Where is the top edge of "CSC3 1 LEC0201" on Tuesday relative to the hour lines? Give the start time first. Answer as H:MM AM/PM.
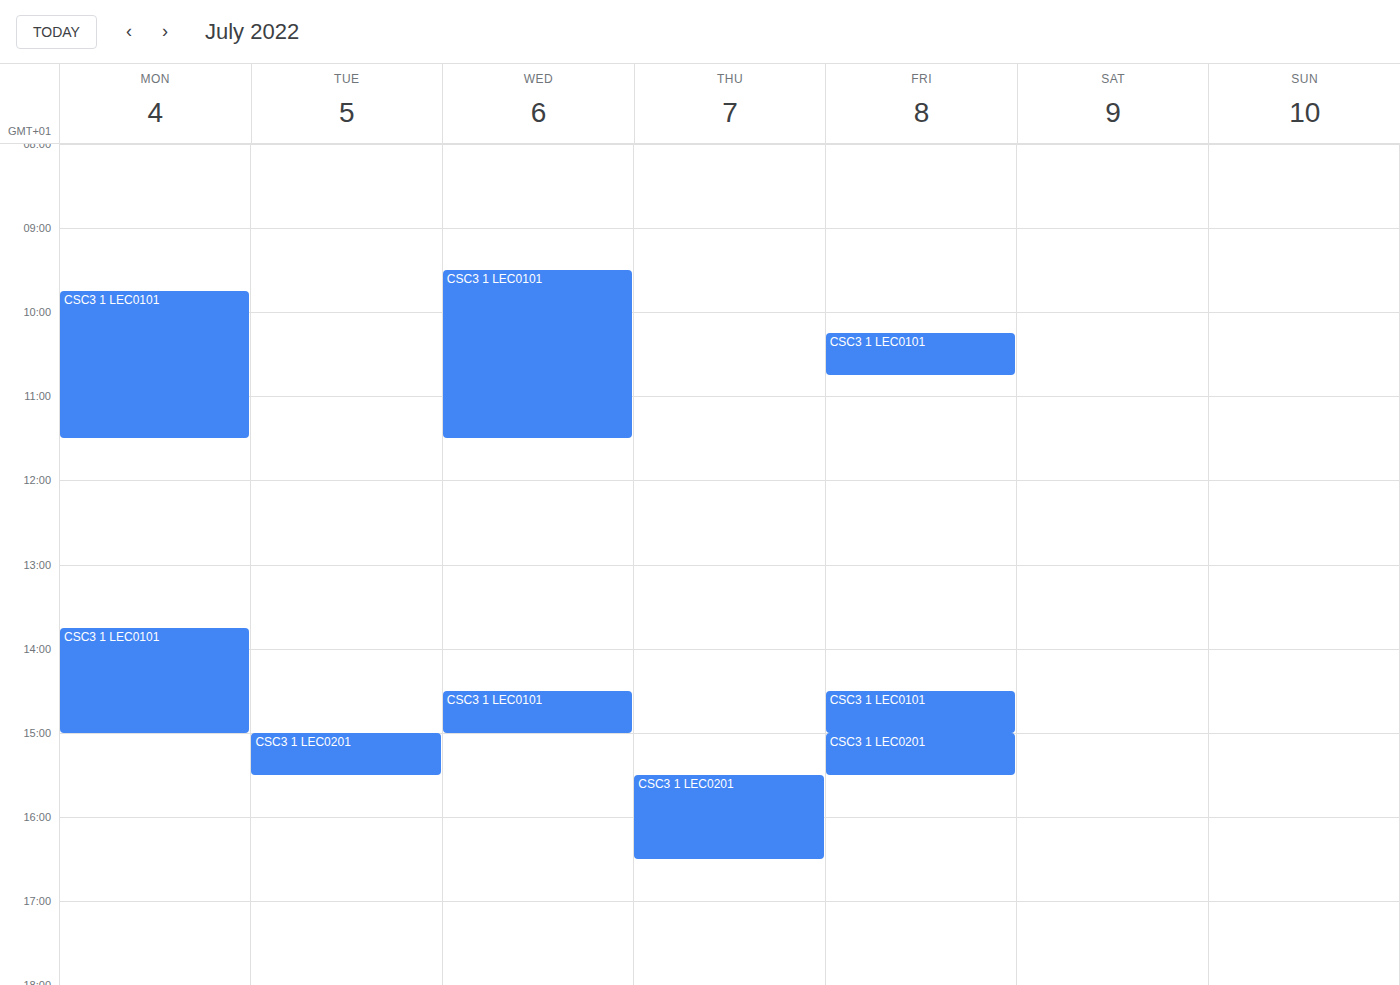
3:00 PM -- exactly on the 3 PM line.